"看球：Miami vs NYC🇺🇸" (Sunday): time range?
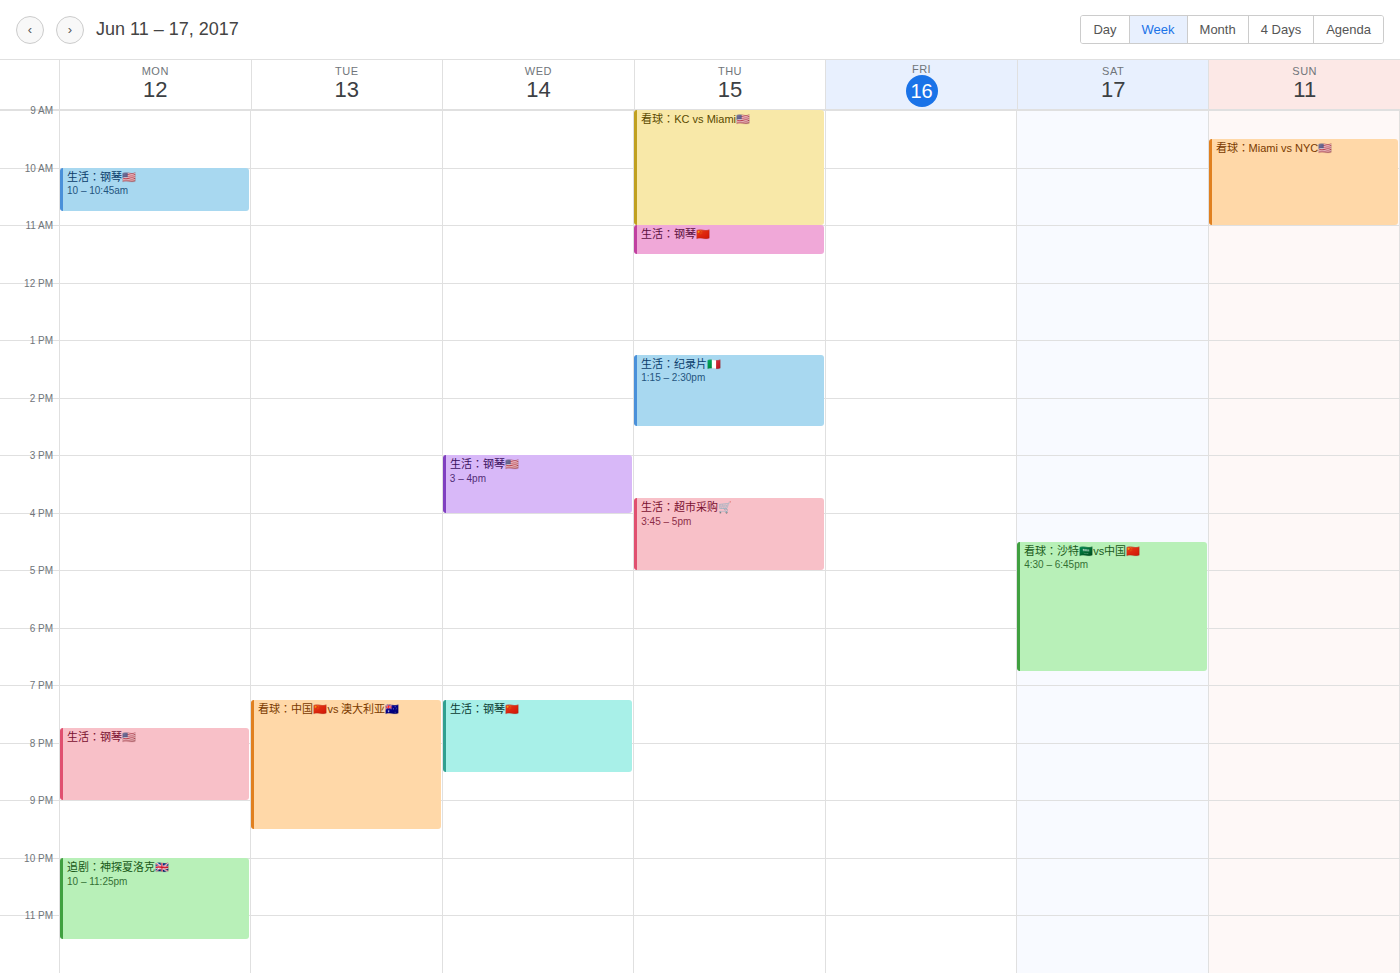
09:30 to 11:00